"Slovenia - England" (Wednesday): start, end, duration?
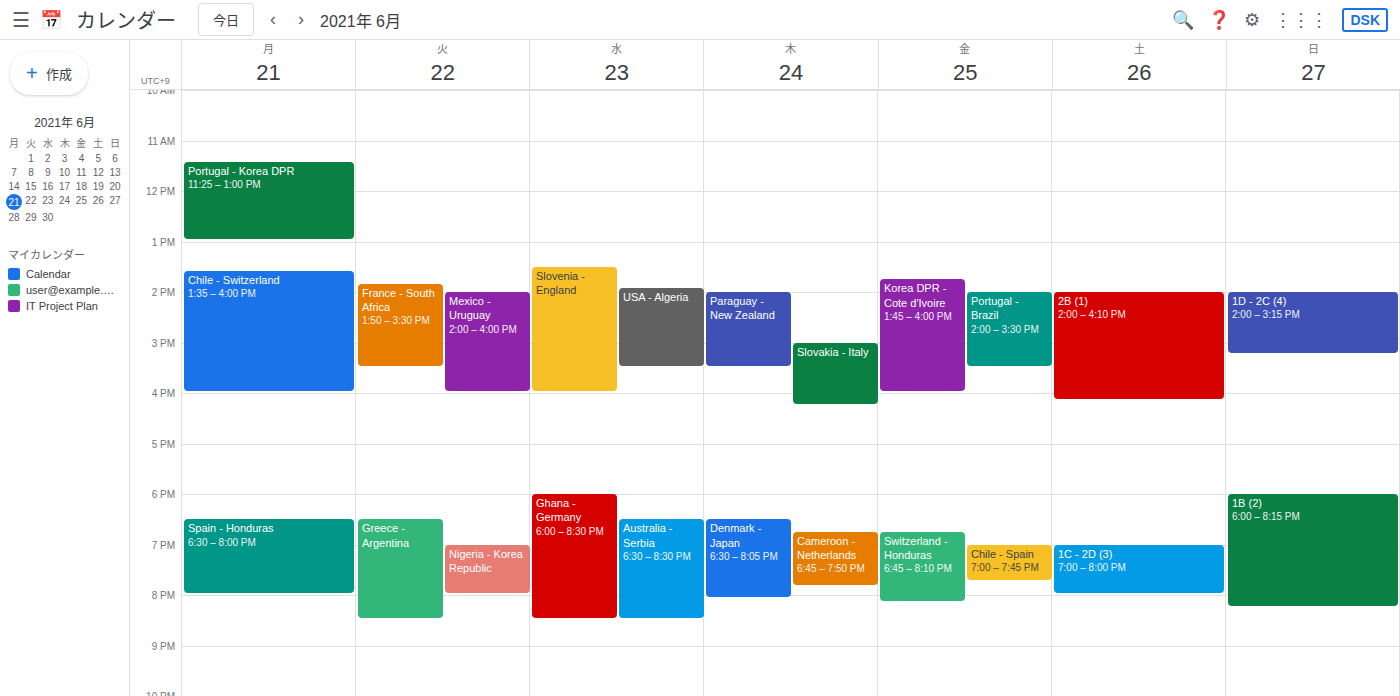
1:30 PM to 4:00 PM, 2 hours 30 minutes